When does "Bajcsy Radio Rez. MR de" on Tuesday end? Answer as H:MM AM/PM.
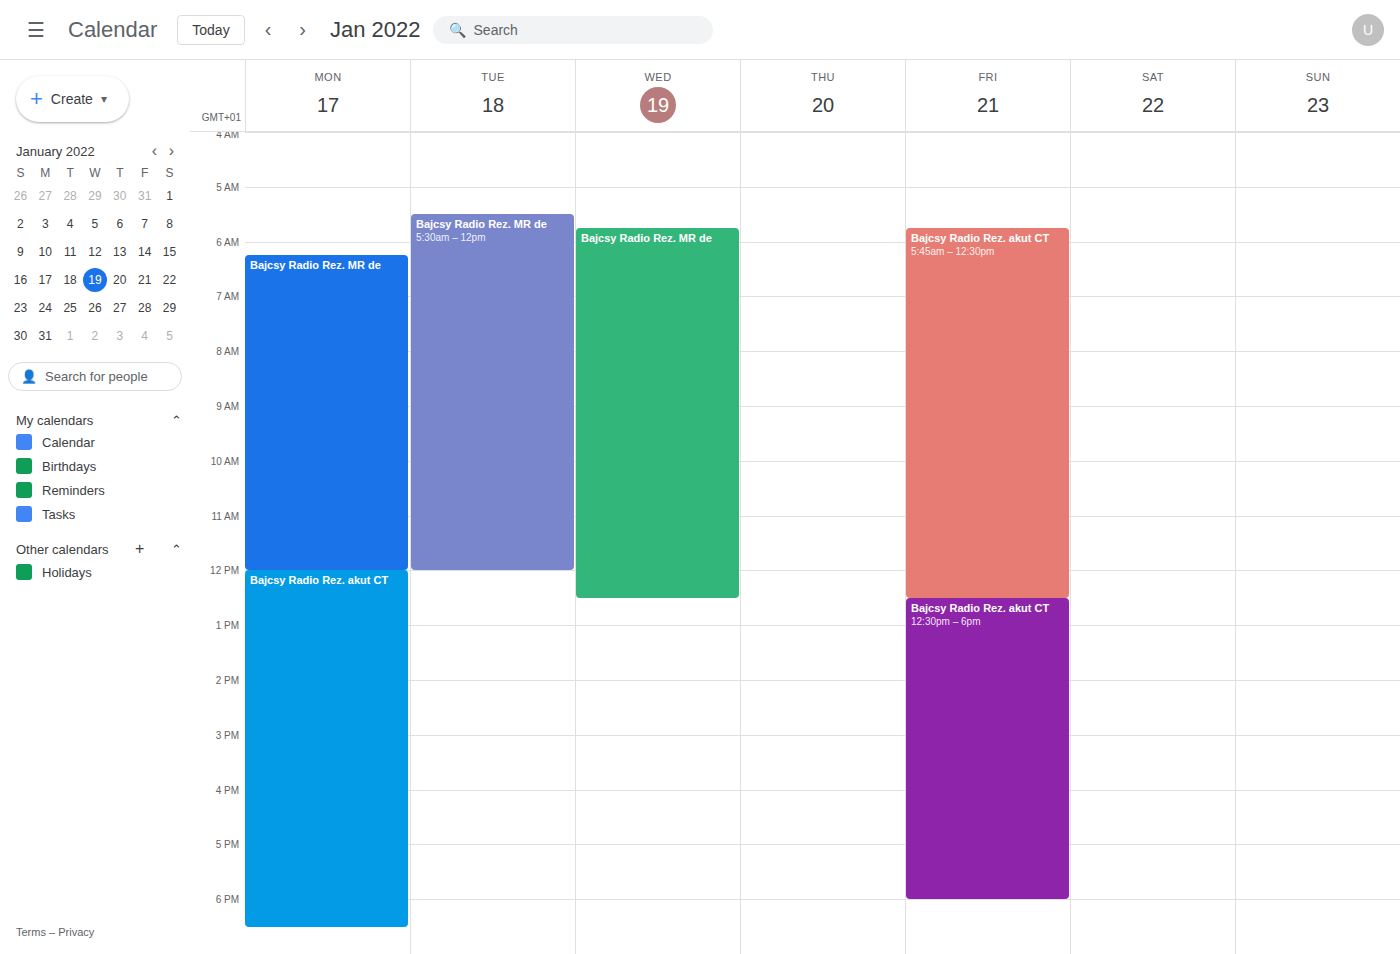
12:00 PM